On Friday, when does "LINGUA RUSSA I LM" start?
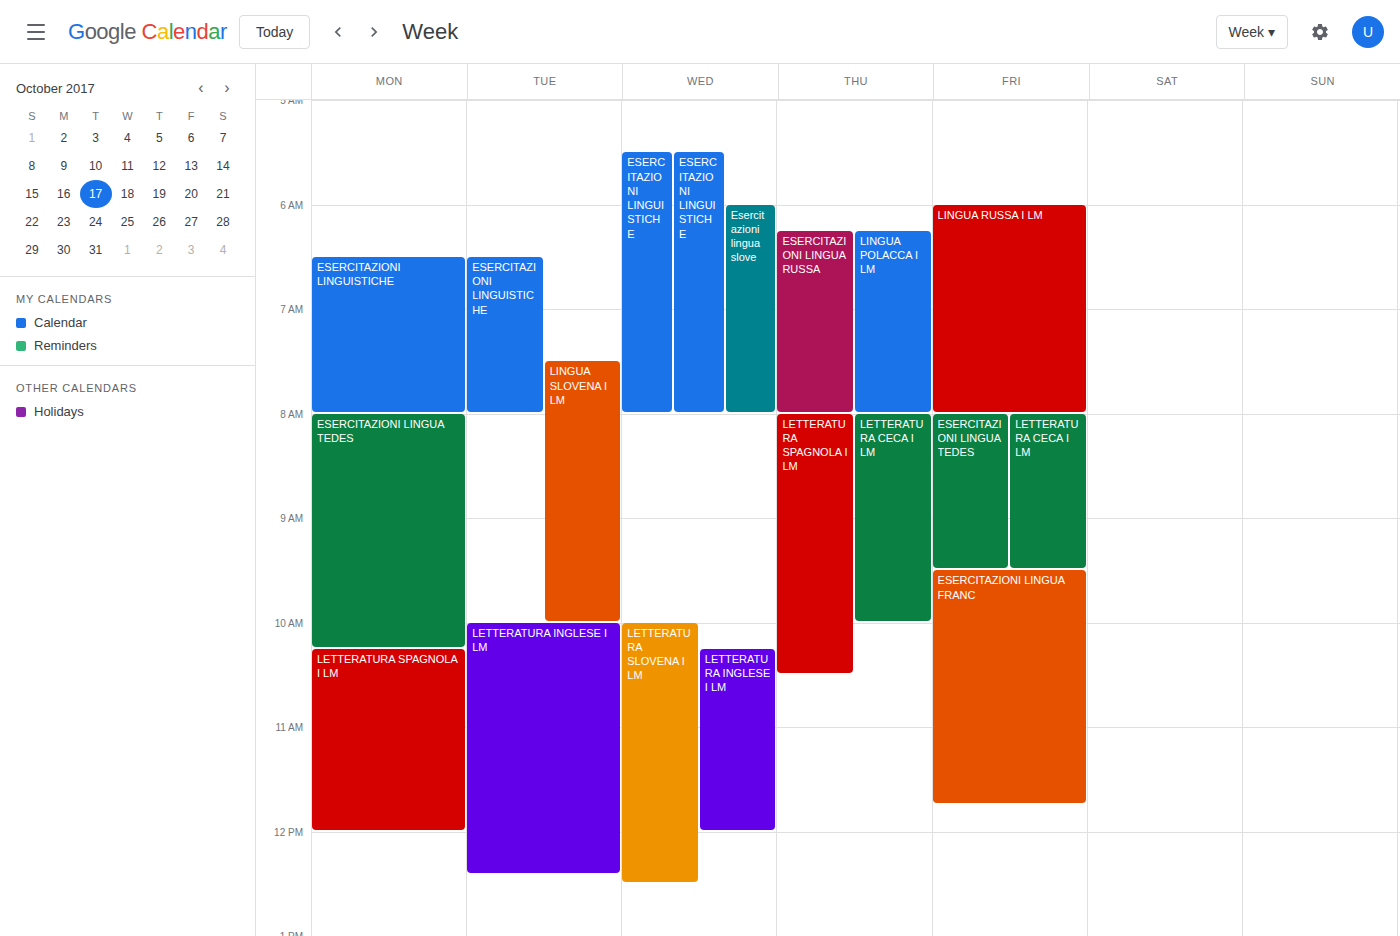
6:00 AM